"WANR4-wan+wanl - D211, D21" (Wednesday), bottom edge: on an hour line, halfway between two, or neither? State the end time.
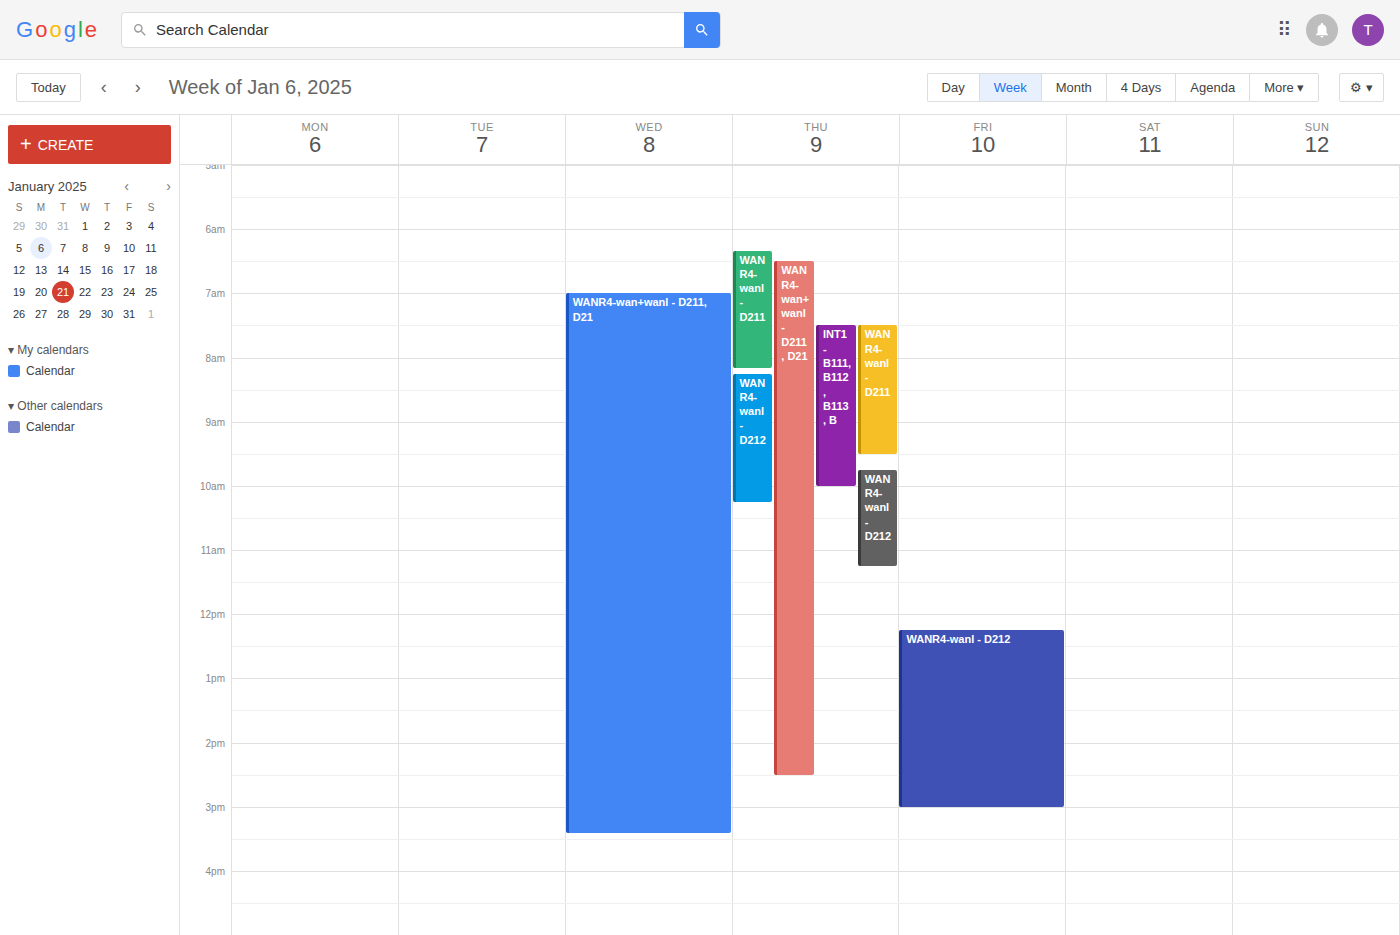
3:25 PM -- neither: 25 minutes below the 3 PM line and 35 minutes above the 4 PM line.